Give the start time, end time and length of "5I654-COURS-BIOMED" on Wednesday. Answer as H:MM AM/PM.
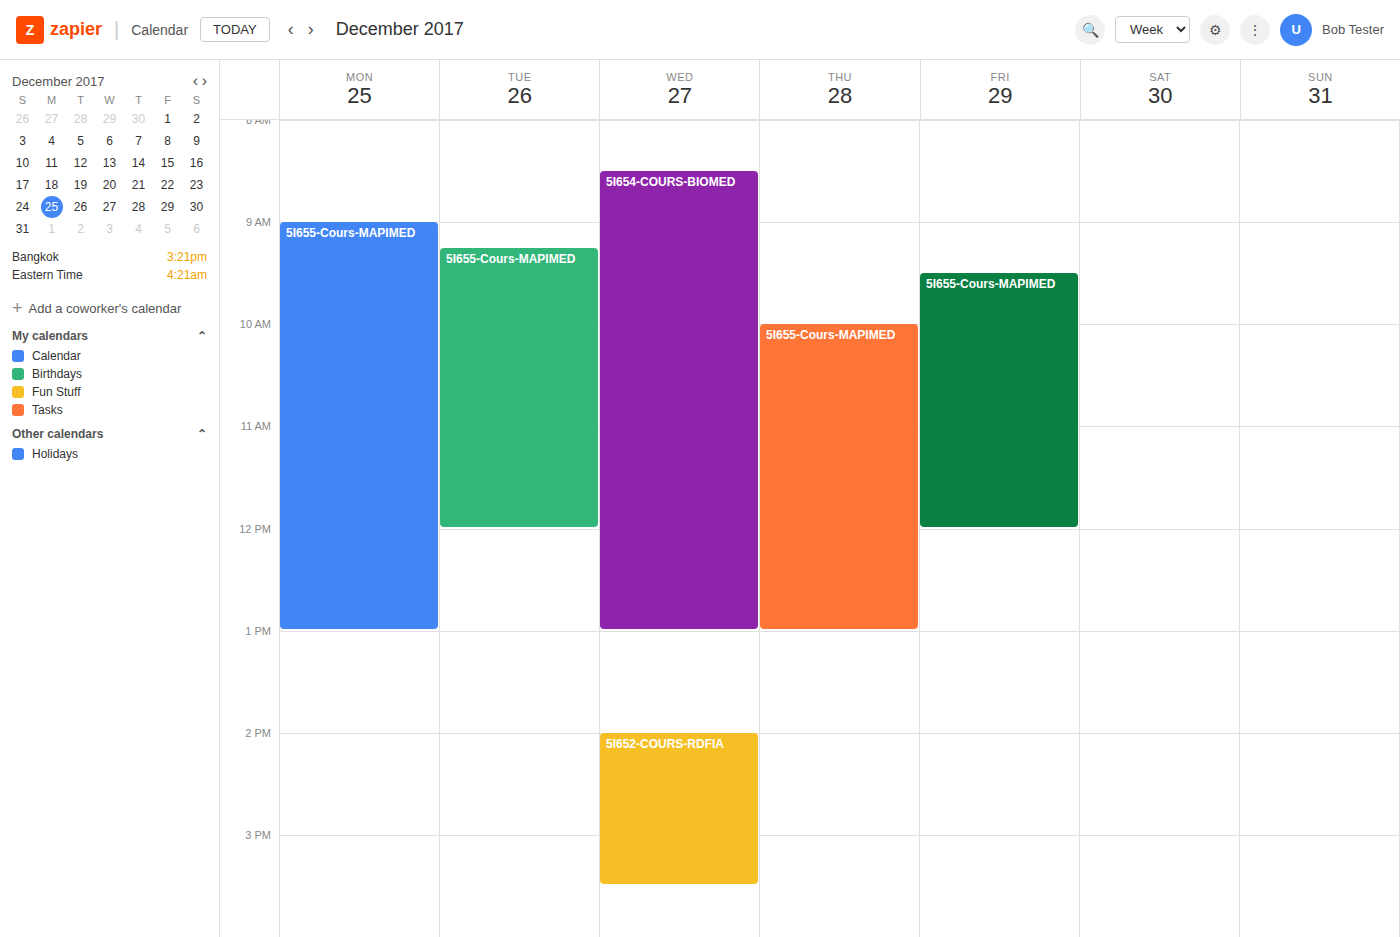
8:30 AM to 1:00 PM, 4 hours 30 minutes